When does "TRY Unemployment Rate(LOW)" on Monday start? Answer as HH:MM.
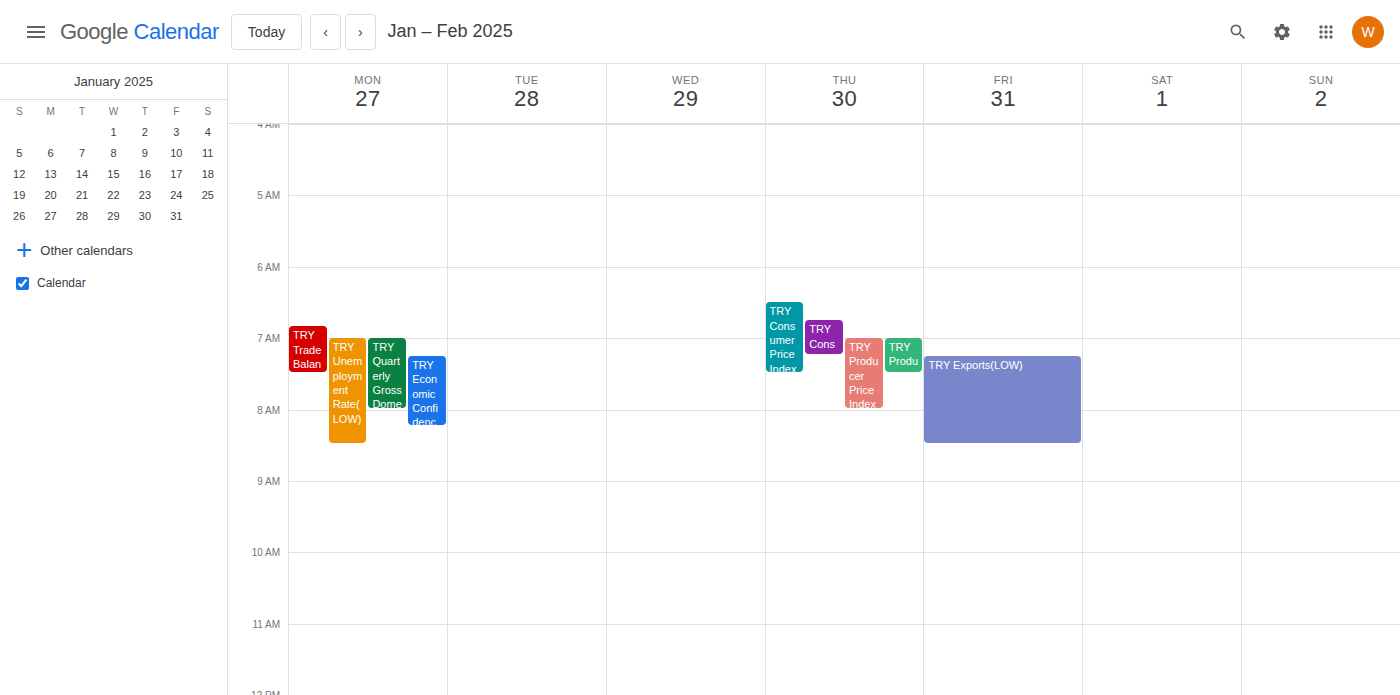
07:00